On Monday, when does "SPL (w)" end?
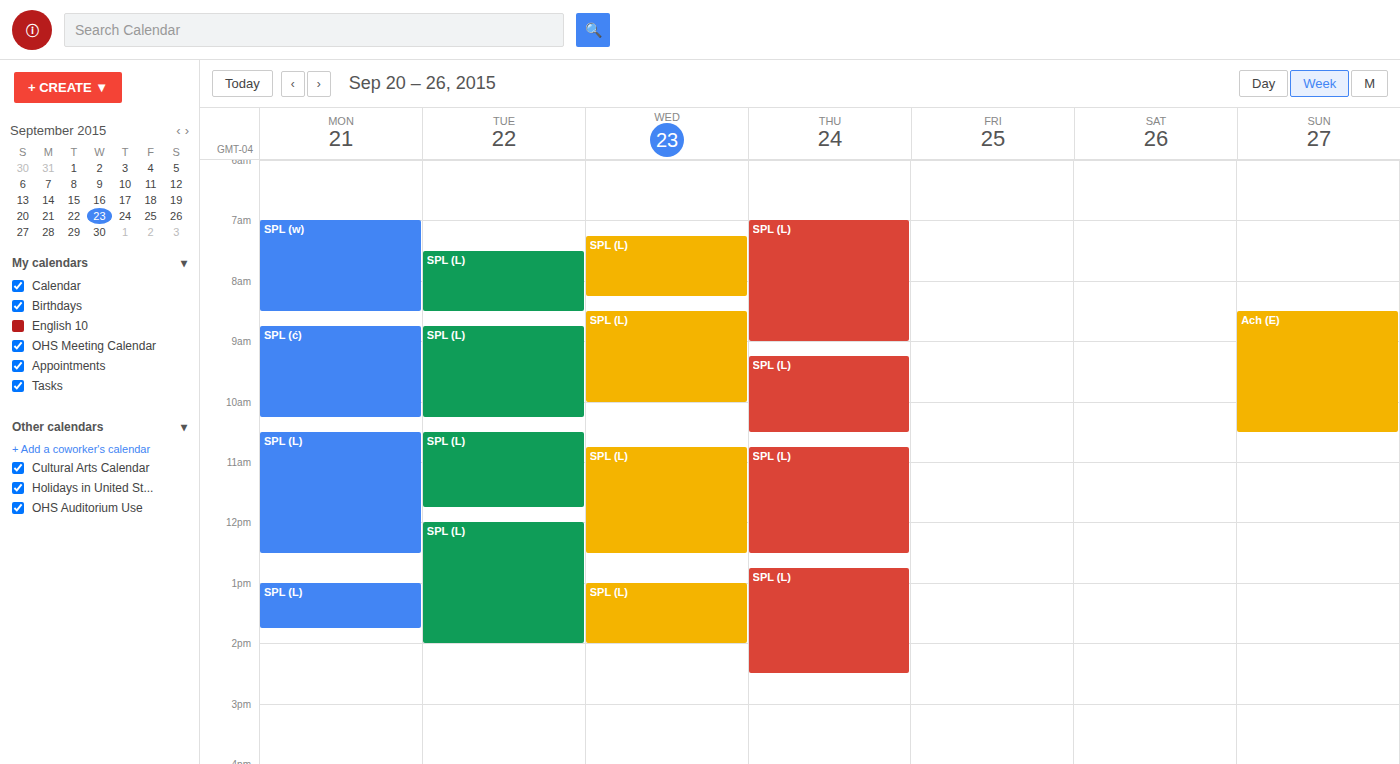
8:30 AM